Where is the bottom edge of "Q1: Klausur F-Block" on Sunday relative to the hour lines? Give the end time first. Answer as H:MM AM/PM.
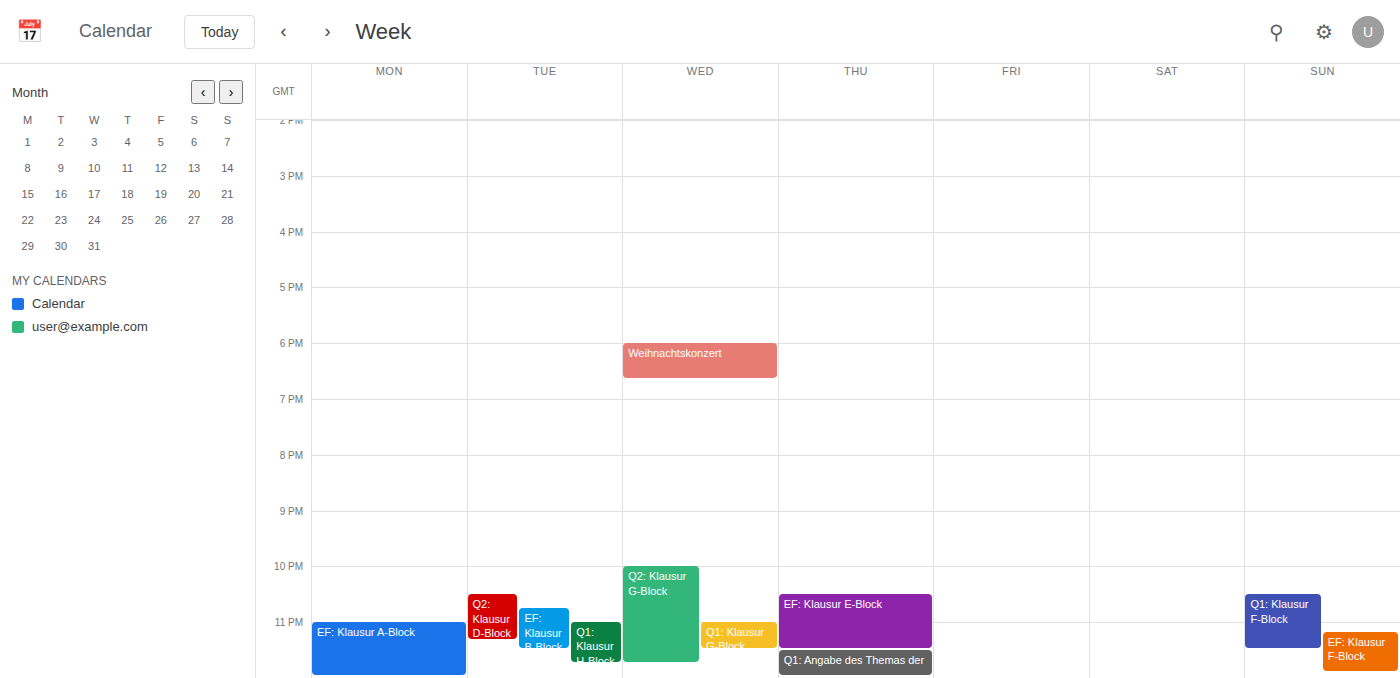
11:30 PM -- halfway between the 11 PM and 12 AM lines.